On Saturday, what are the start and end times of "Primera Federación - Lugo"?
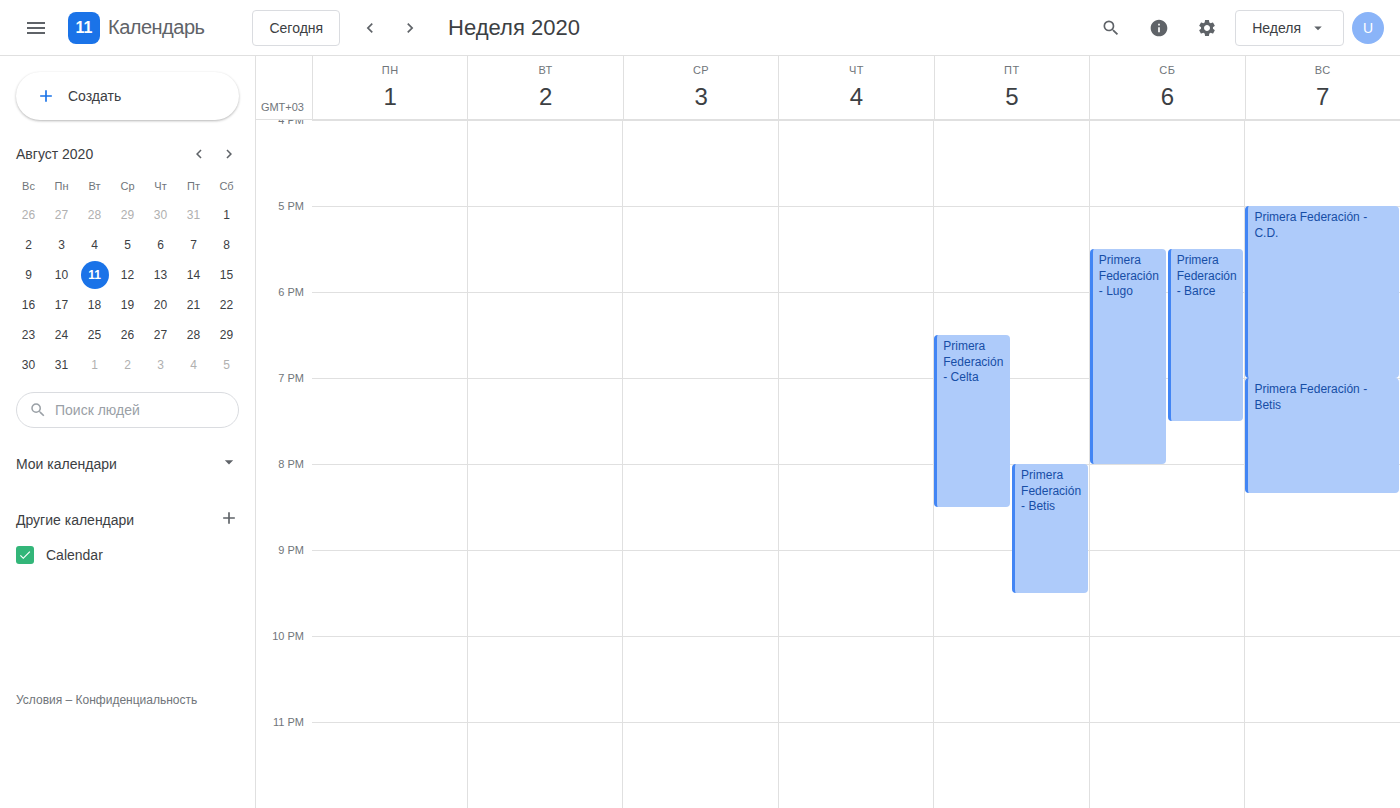
5:30 PM to 8:00 PM